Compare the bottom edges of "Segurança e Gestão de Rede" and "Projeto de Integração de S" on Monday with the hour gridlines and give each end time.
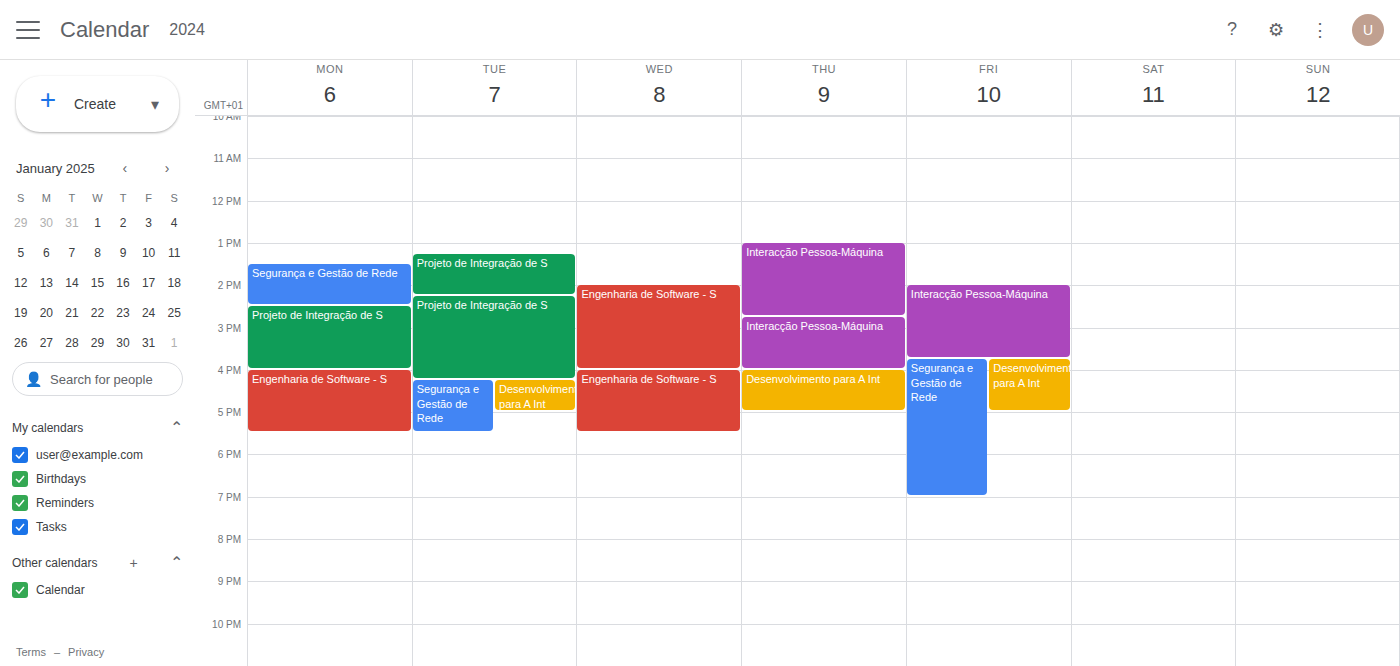
"Segurança e Gestão de Rede": 2:30 PM, halfway between the 2 PM and 3 PM lines. "Projeto de Integração de S": 4:00 PM, exactly on the 4 PM line.